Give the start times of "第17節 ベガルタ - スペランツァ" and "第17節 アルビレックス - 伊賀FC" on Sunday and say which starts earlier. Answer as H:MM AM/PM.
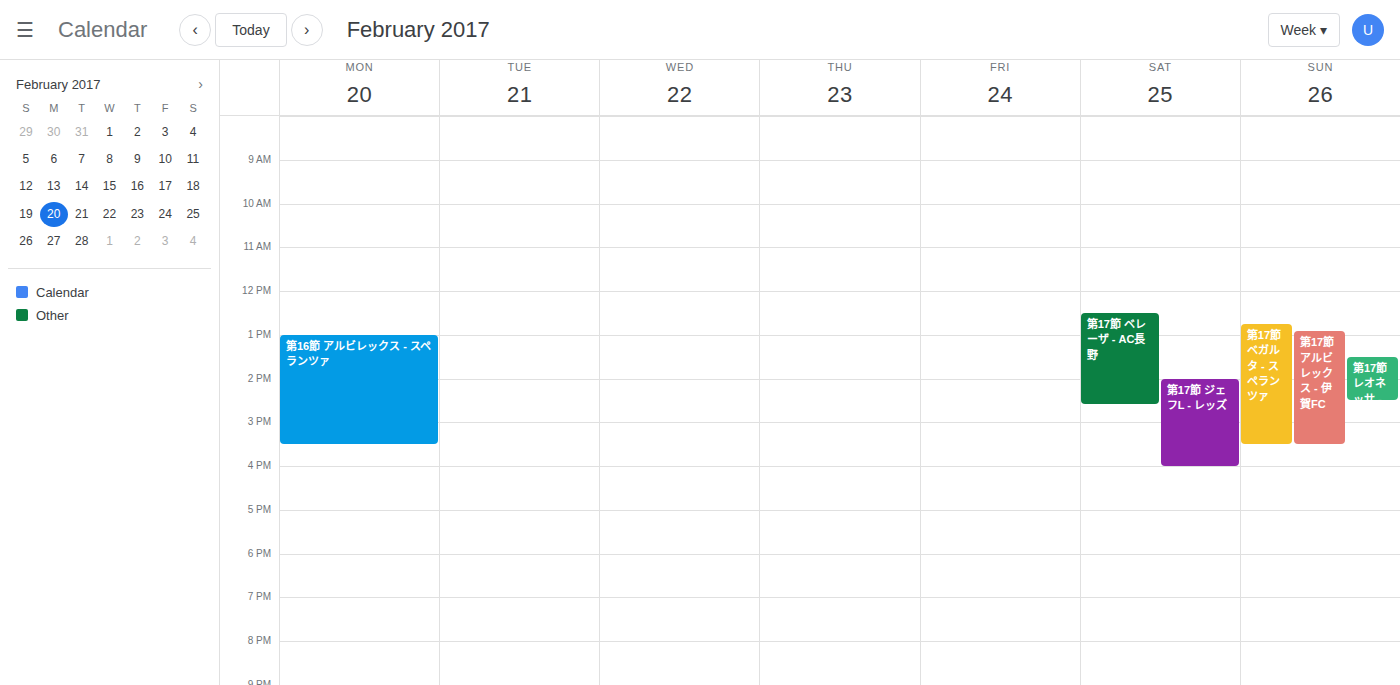
"第17節 ベガルタ - スペランツァ" 12:45 PM; "第17節 アルビレックス - 伊賀FC" 12:55 PM.